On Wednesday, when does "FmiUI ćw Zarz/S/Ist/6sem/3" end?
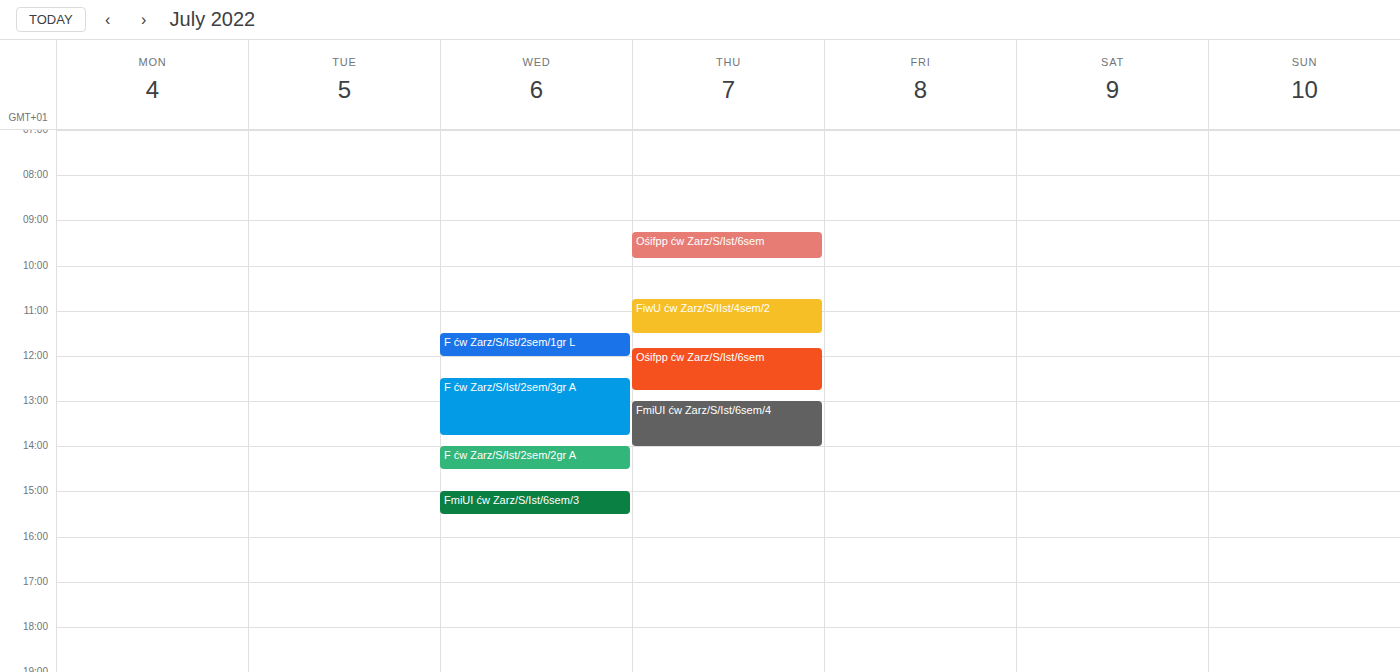
3:30 PM